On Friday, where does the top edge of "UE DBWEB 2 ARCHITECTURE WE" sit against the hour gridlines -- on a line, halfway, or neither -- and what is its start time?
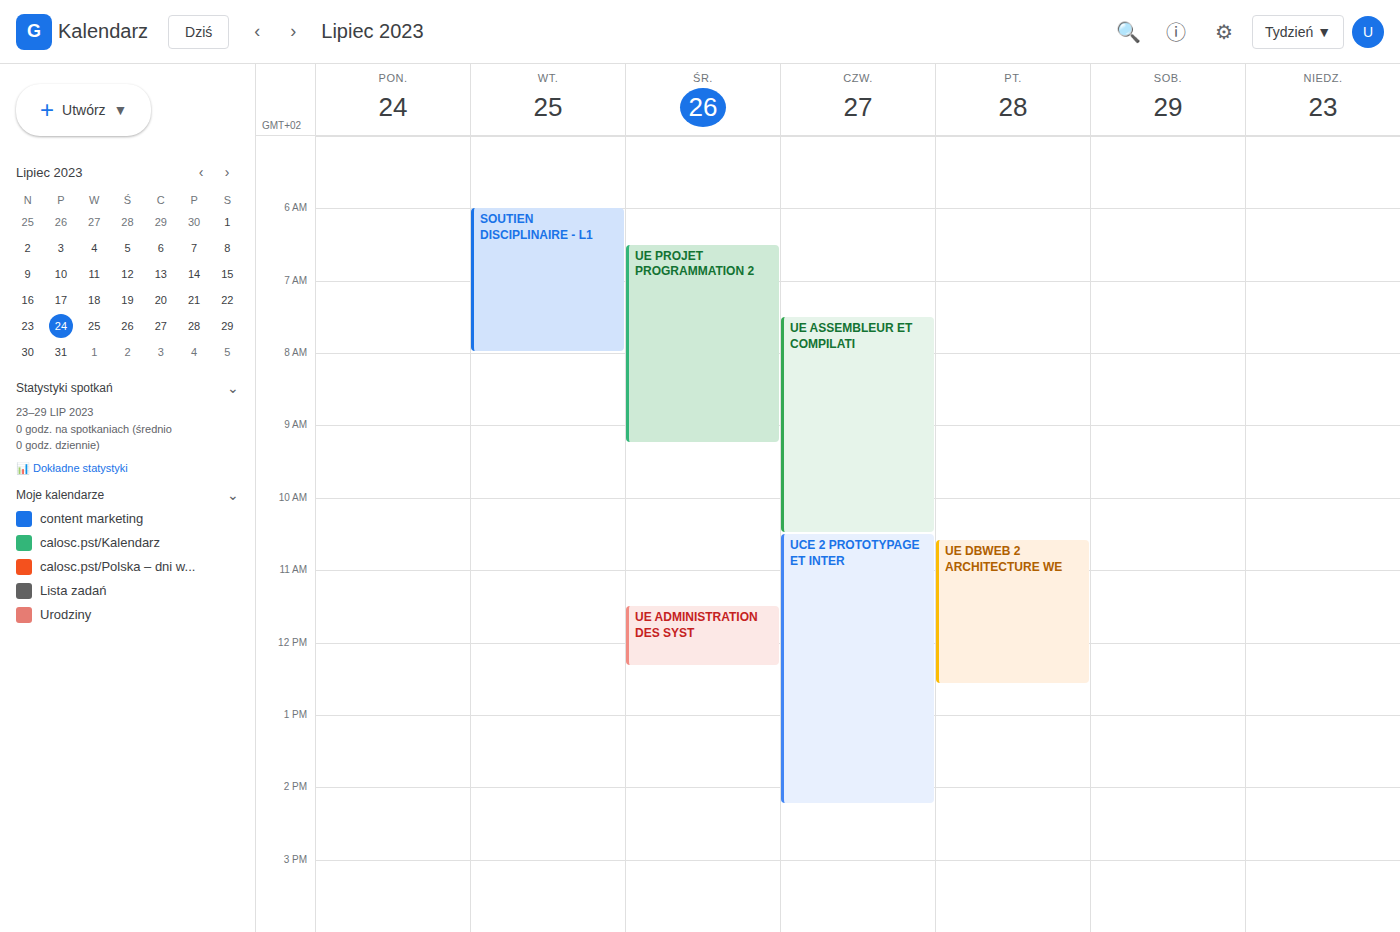
10:35 AM -- neither: 35 minutes below the 10 AM line and 25 minutes above the 11 AM line.